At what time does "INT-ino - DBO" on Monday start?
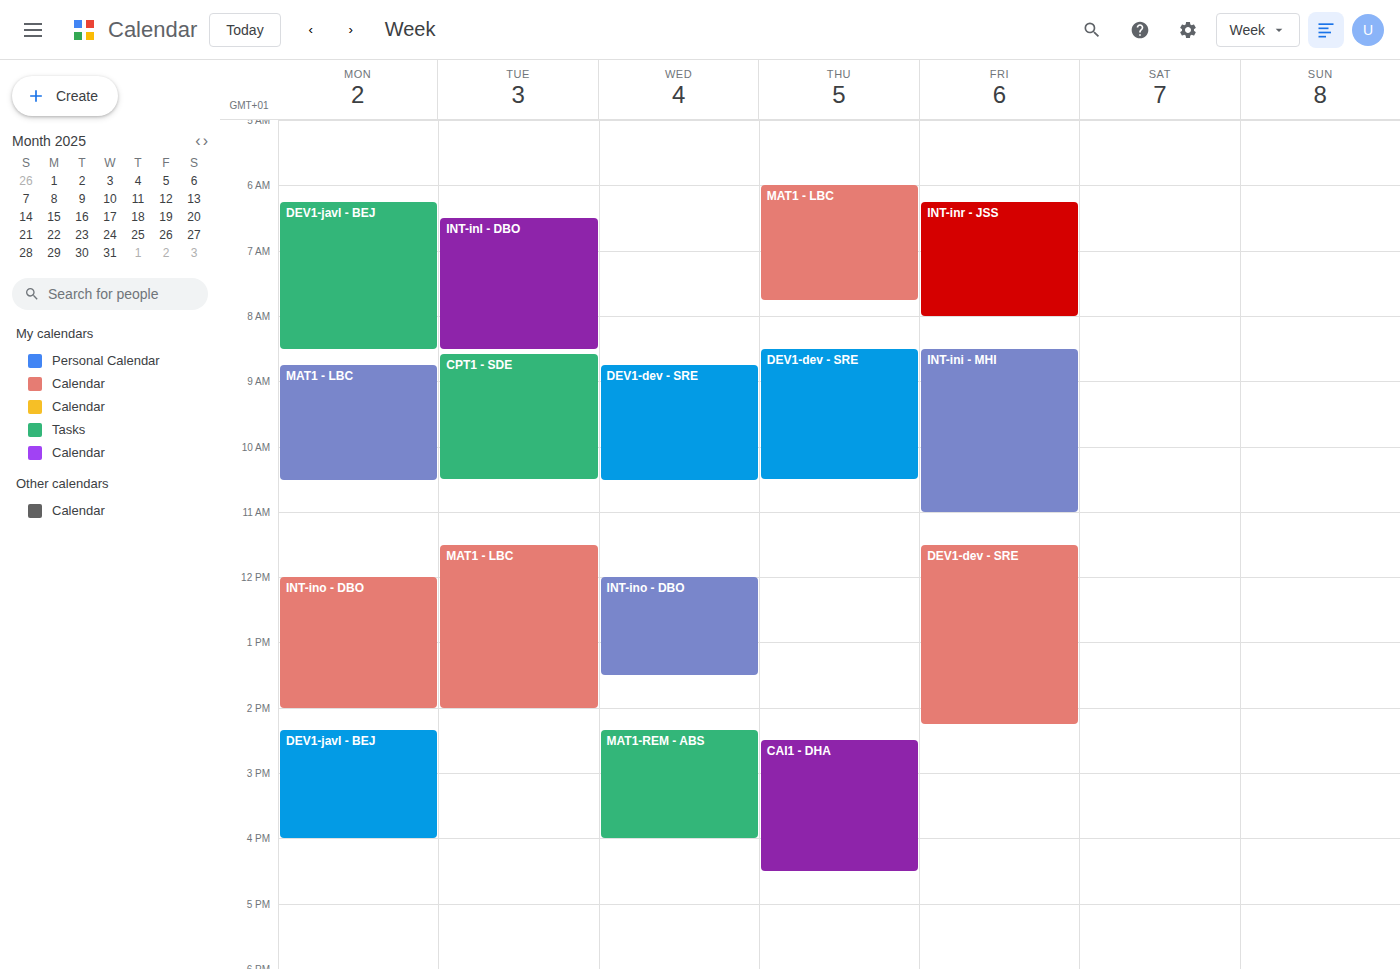
12:00 PM